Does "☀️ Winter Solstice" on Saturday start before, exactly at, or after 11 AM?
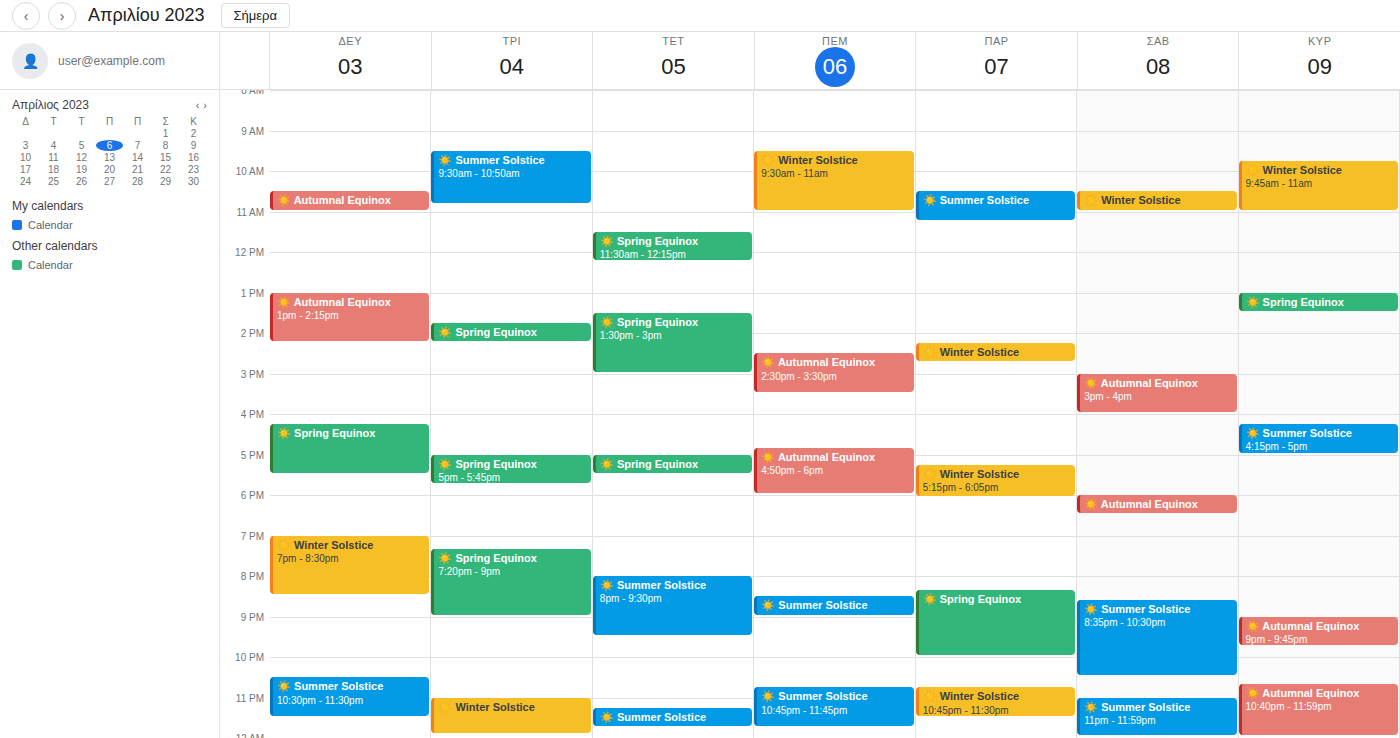
10:30 AM -- before 11 AM, 30 minutes above the 11 AM line.